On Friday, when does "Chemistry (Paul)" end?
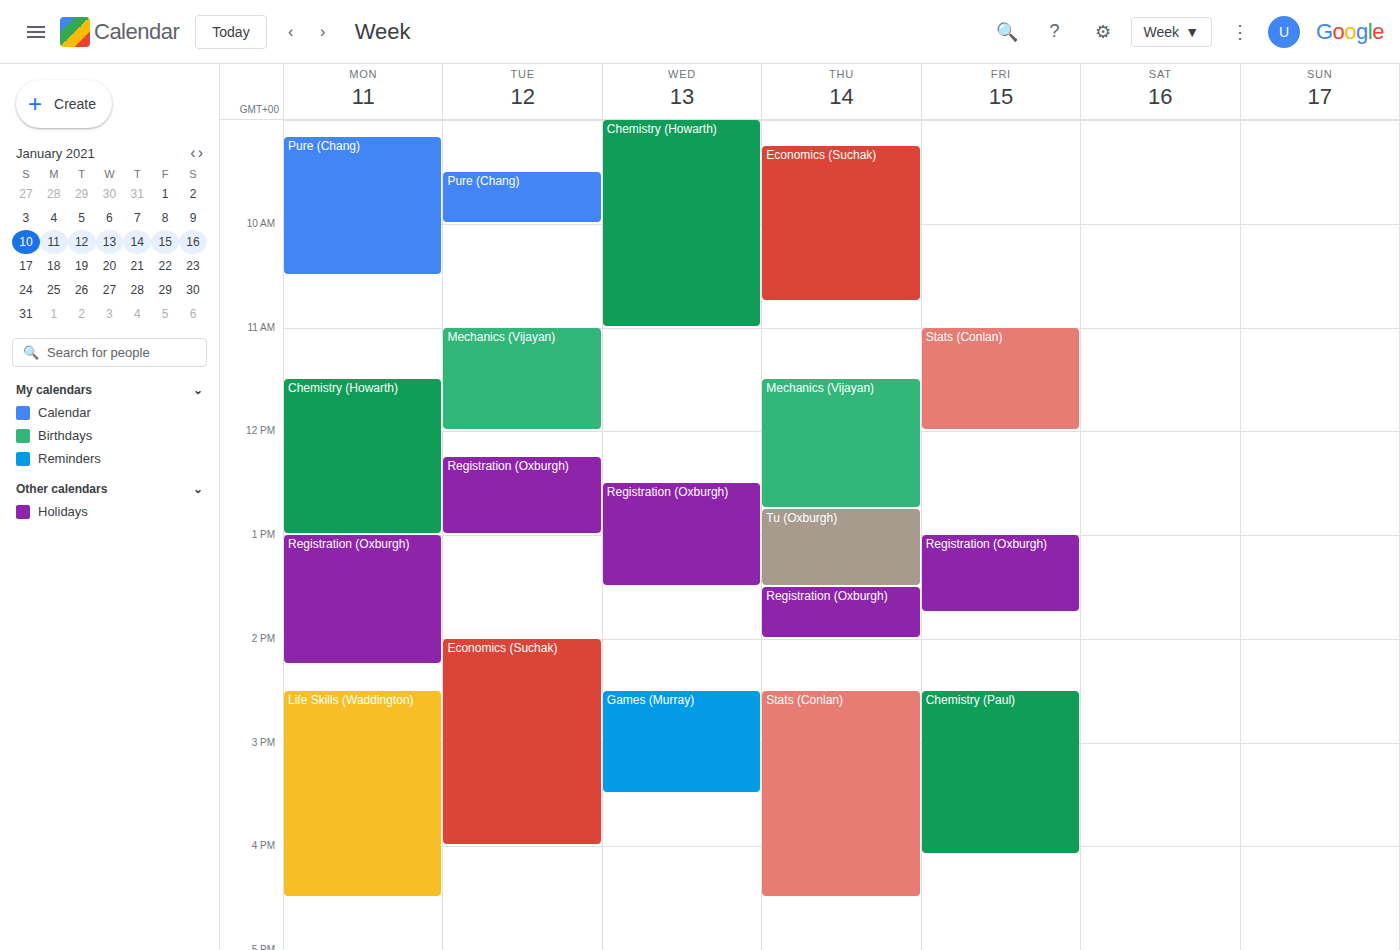
4:05 PM